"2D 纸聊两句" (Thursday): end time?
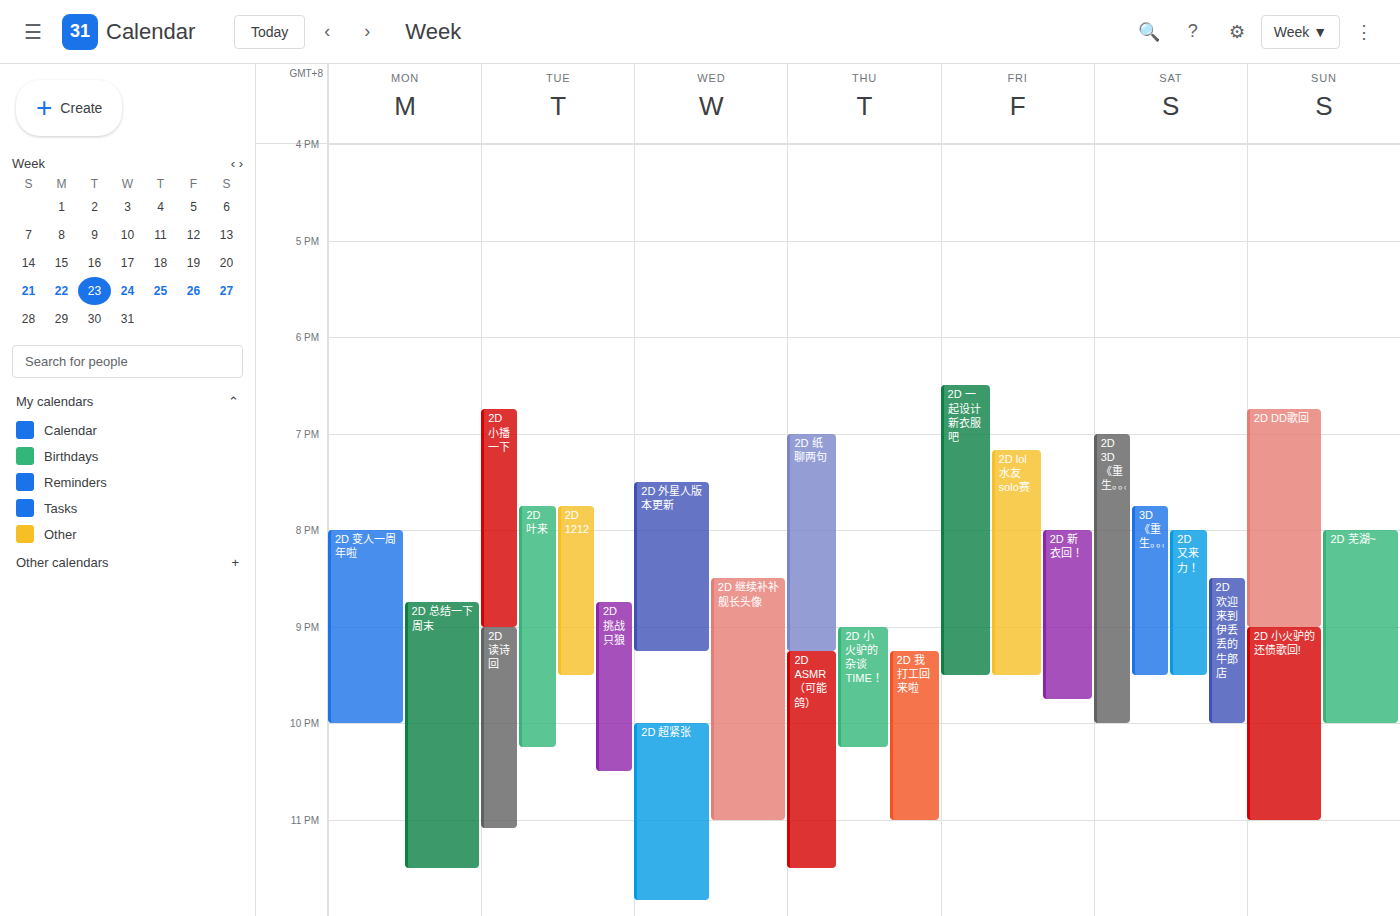
9:15 PM